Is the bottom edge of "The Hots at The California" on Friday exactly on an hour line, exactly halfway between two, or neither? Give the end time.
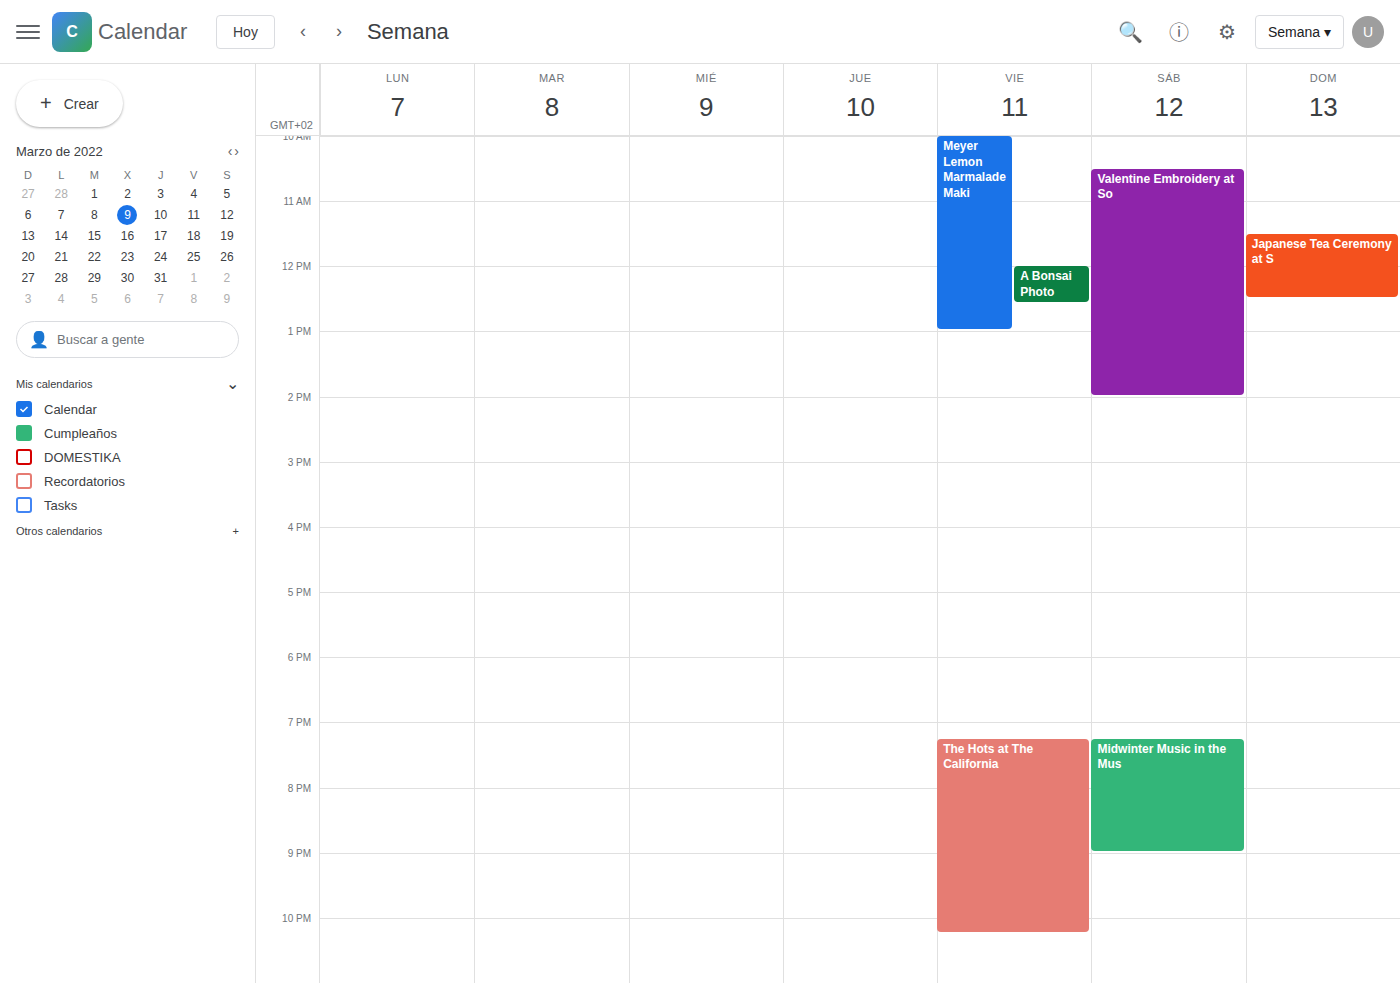
22:15 -- neither: a quarter of the way from the 22:00 line to the 23:00 line.